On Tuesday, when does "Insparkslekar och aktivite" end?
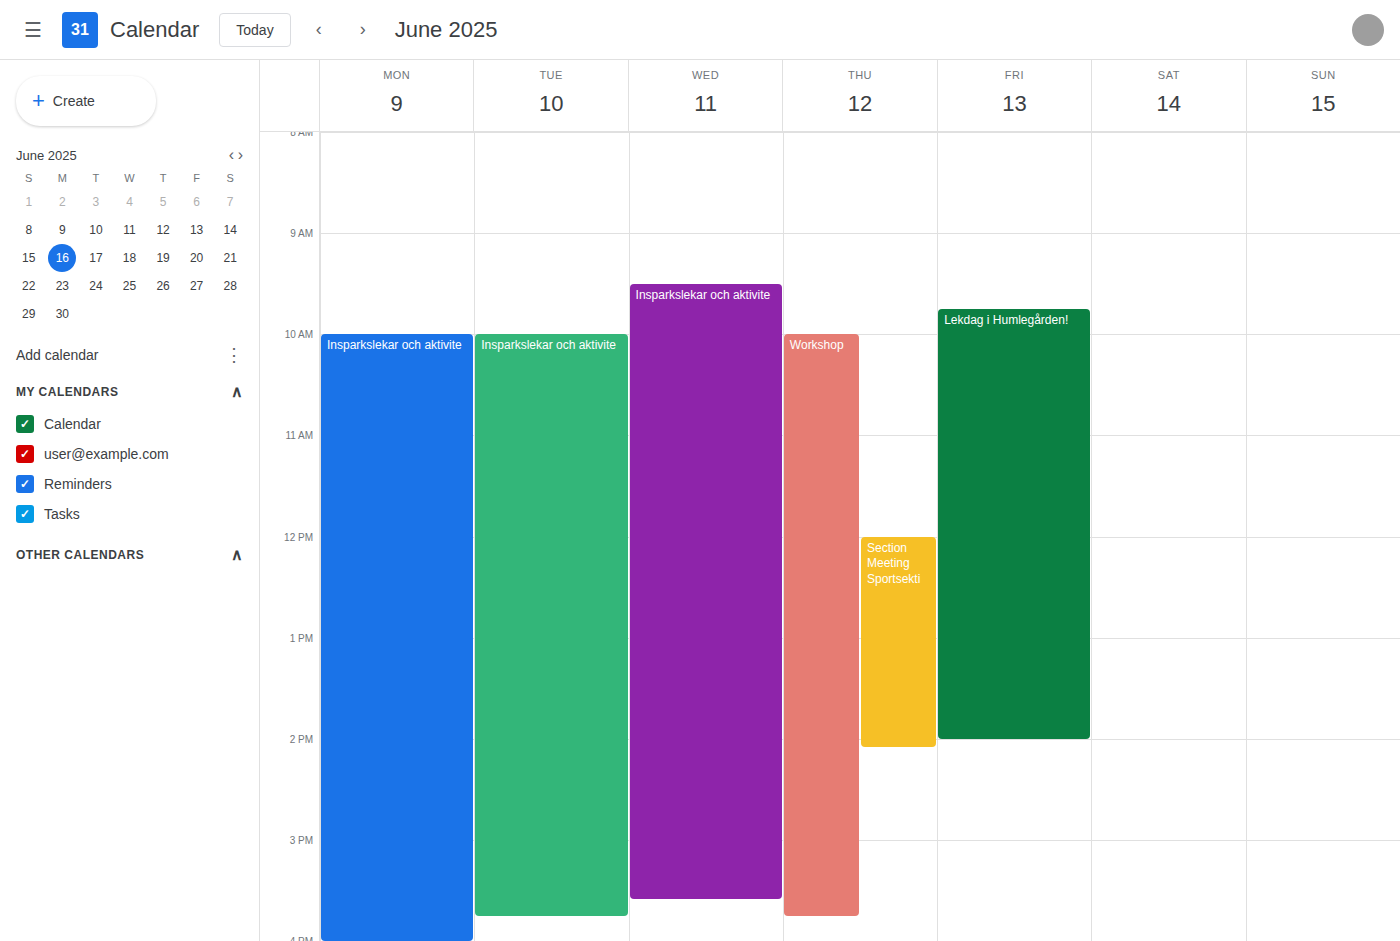
3:45 PM